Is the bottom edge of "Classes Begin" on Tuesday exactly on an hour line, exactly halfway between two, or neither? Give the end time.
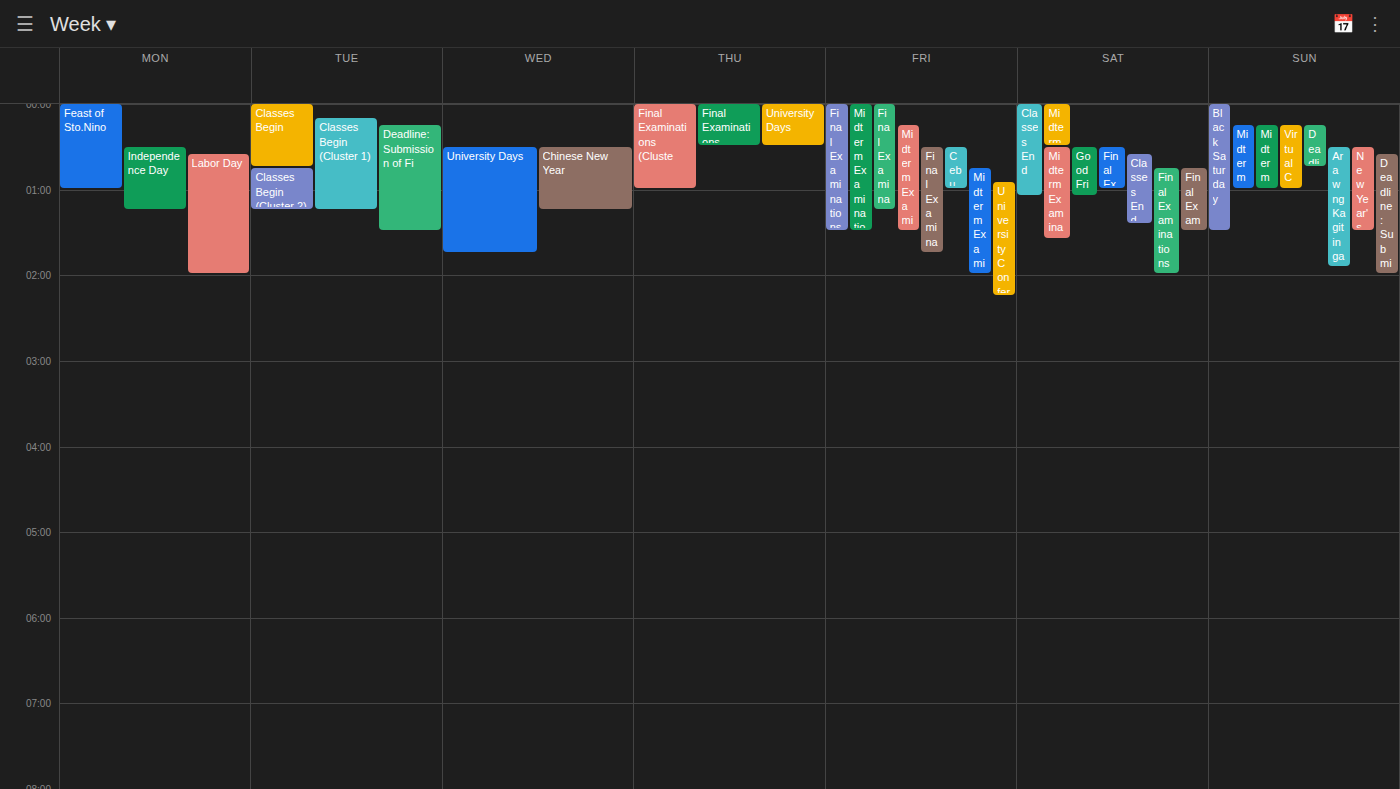
12:45 AM -- neither: three quarters of the way from the 12 AM line to the 1 AM line.